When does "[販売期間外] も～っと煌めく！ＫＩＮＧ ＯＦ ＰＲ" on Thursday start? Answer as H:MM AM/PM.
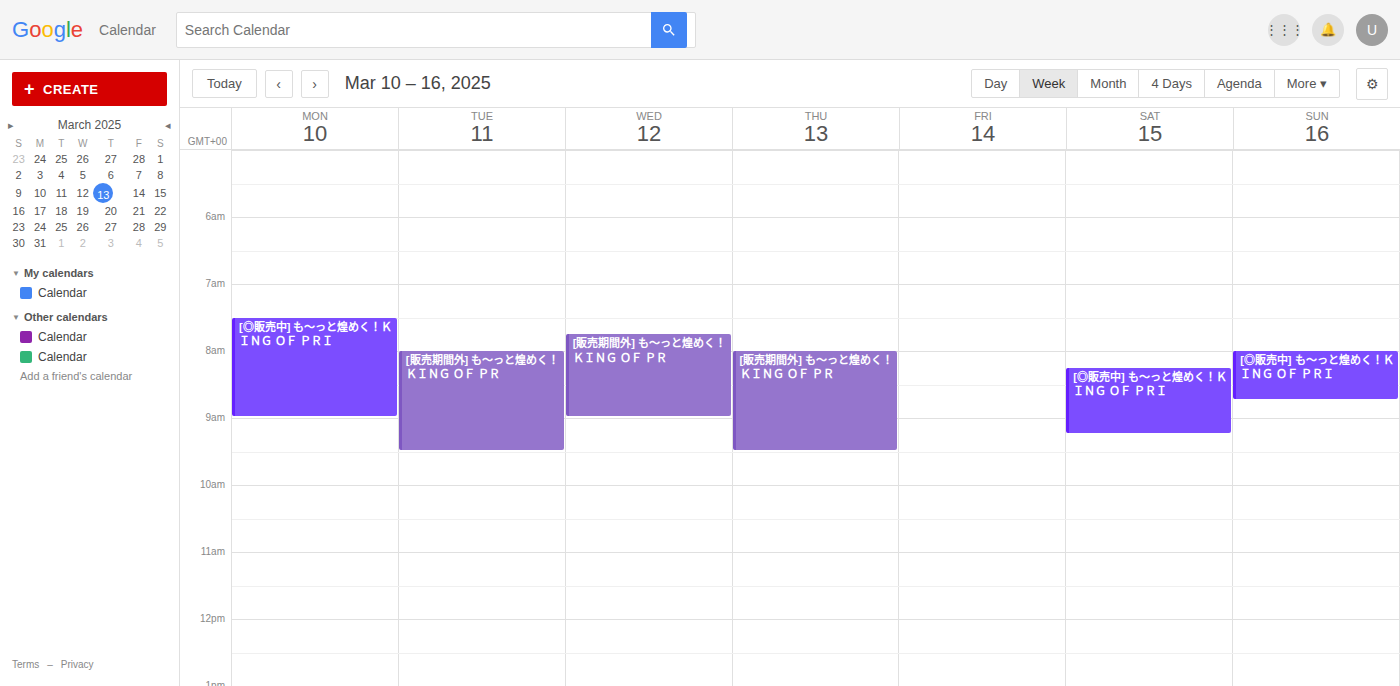
8:00 AM